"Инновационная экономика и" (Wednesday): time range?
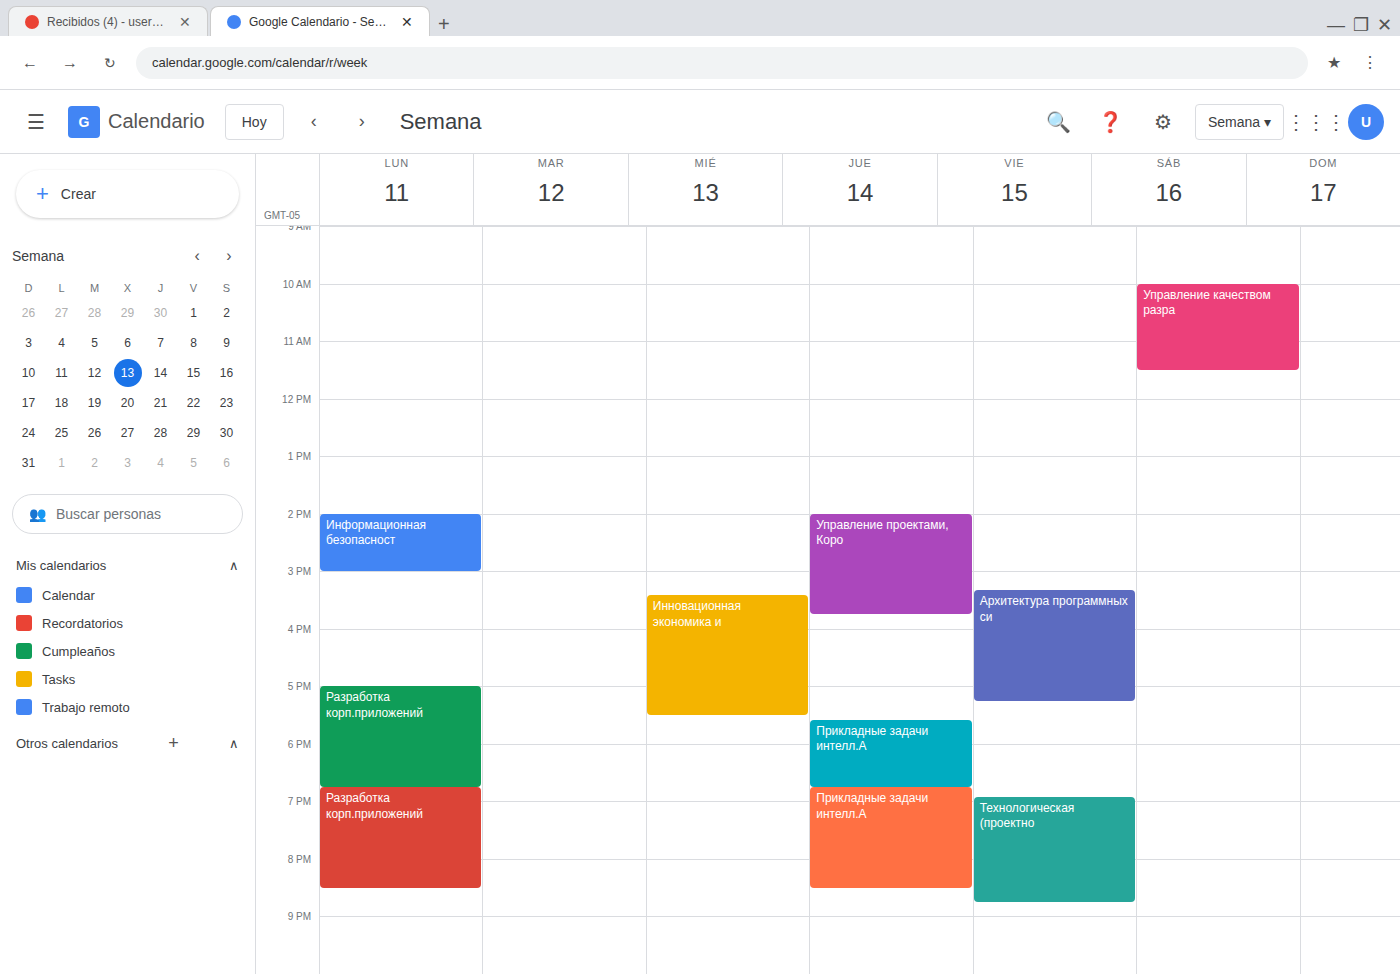
15:25 to 17:30